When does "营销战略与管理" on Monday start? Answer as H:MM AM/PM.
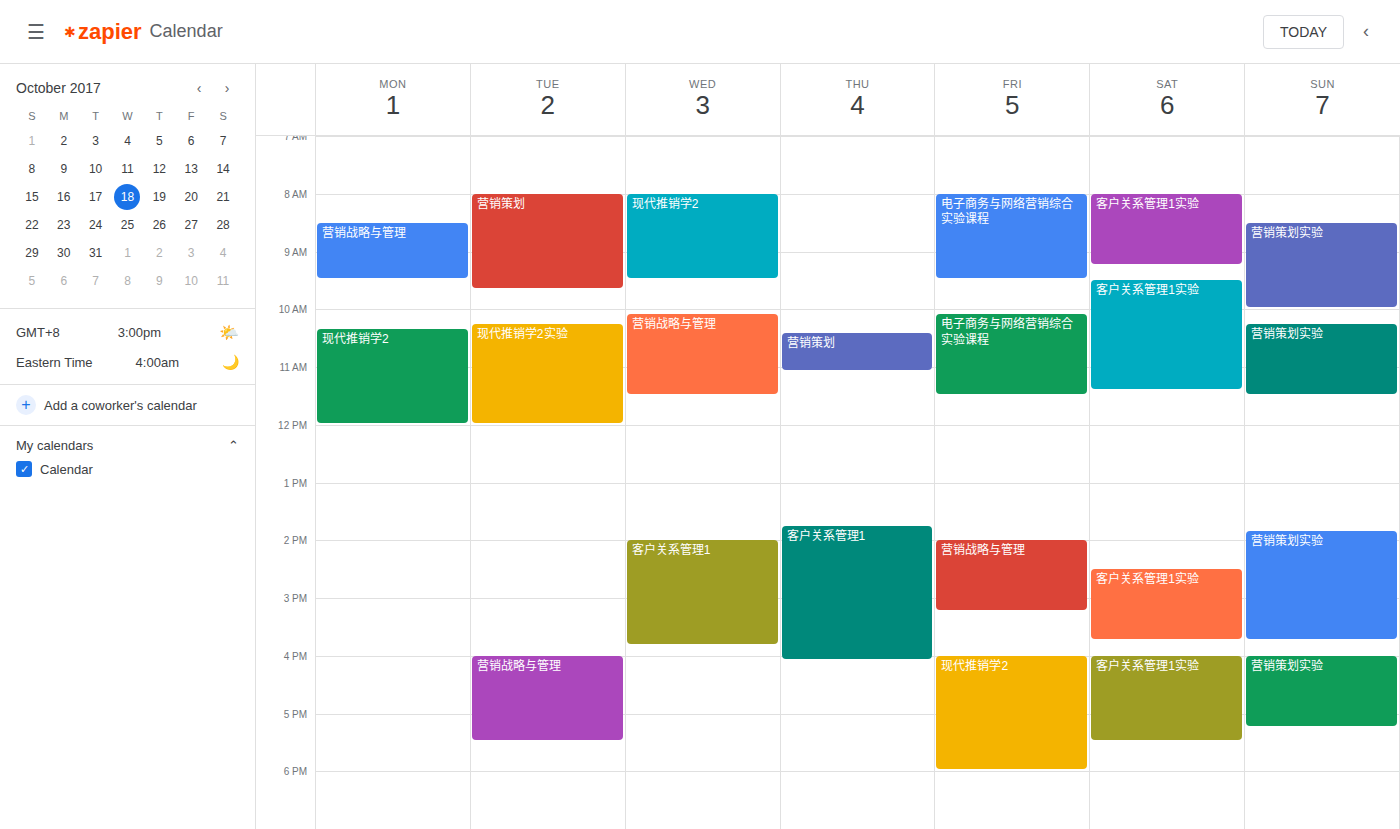
8:30 AM